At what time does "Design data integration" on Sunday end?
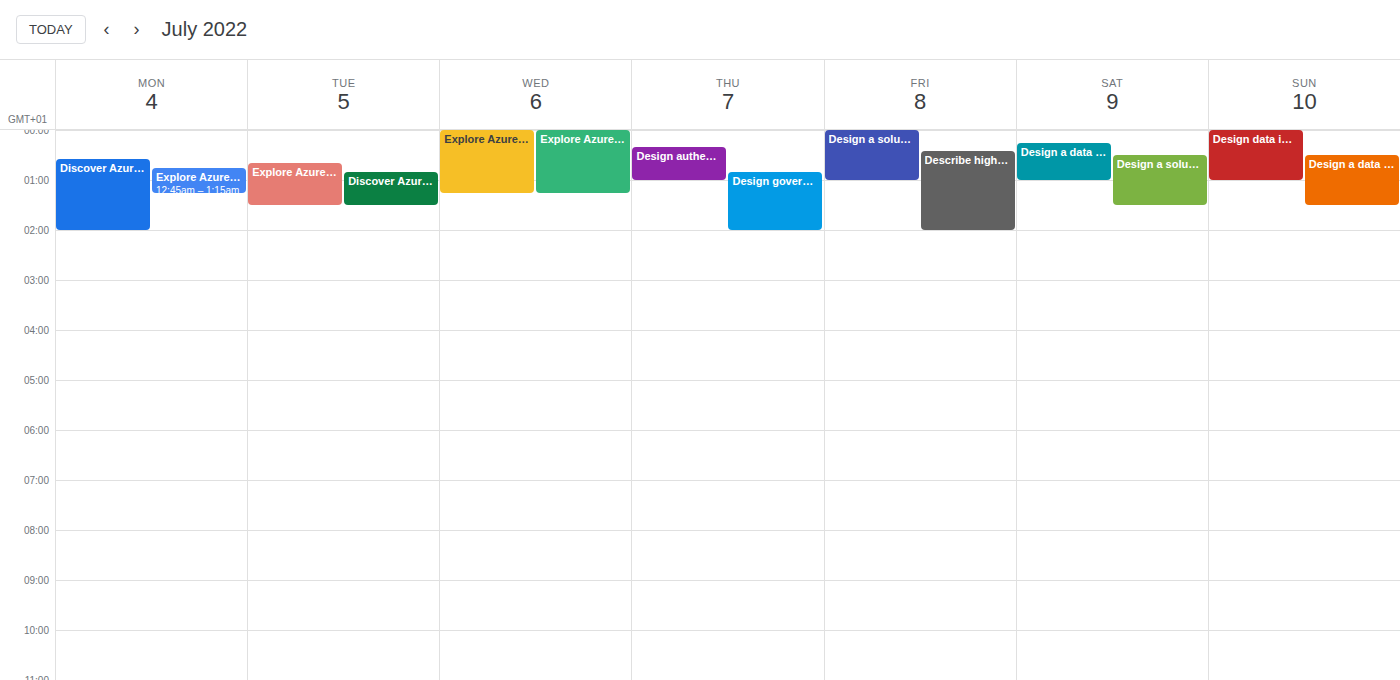
1:00 AM